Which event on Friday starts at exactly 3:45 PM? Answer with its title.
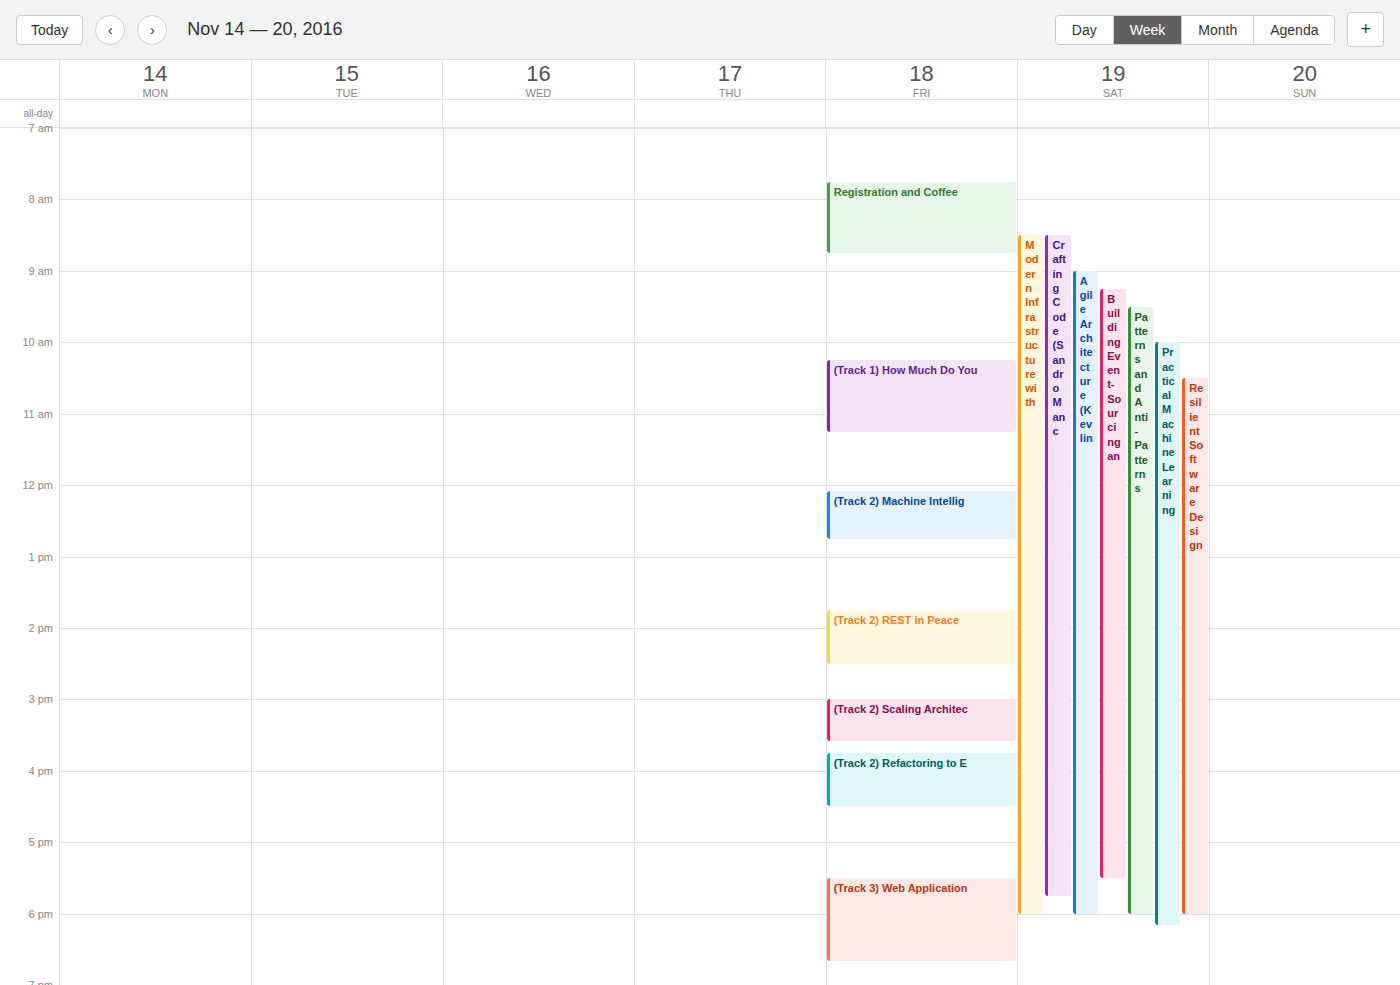
"(Track 2) Refactoring to E"